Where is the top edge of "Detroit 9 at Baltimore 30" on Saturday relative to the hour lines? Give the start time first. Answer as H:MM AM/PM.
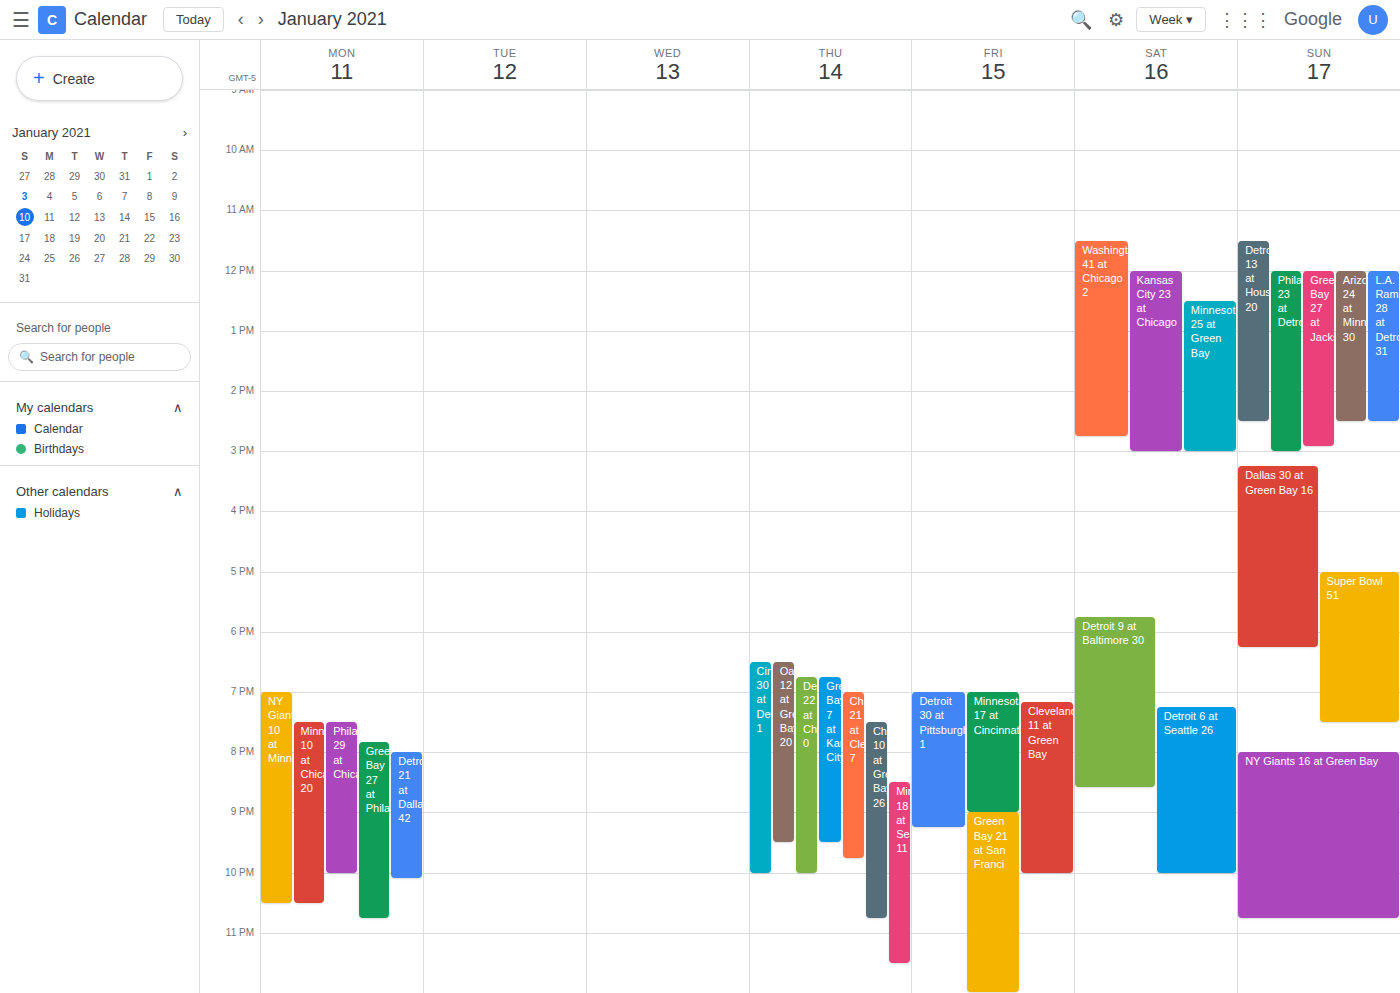
5:45 PM -- neither: three quarters of the way from the 5 PM line to the 6 PM line.